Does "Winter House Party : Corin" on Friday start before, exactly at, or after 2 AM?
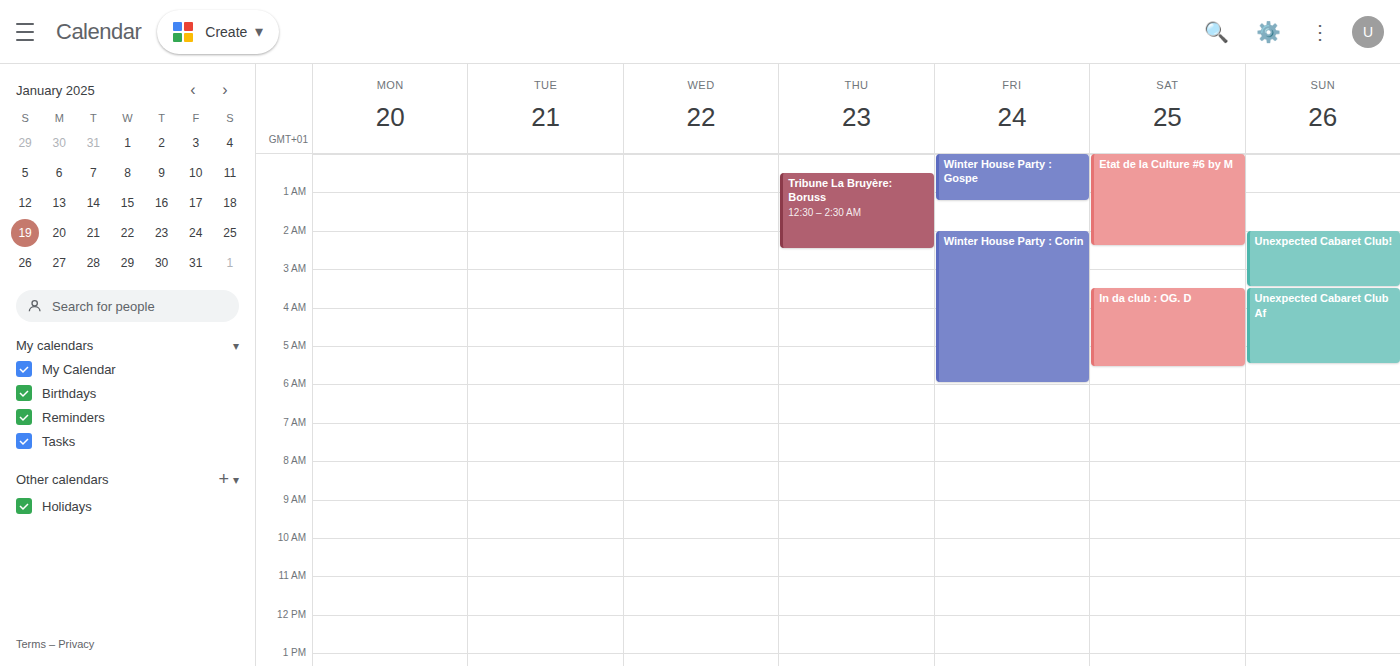
2:00 AM -- exactly at 2 AM, on the 2 AM line.